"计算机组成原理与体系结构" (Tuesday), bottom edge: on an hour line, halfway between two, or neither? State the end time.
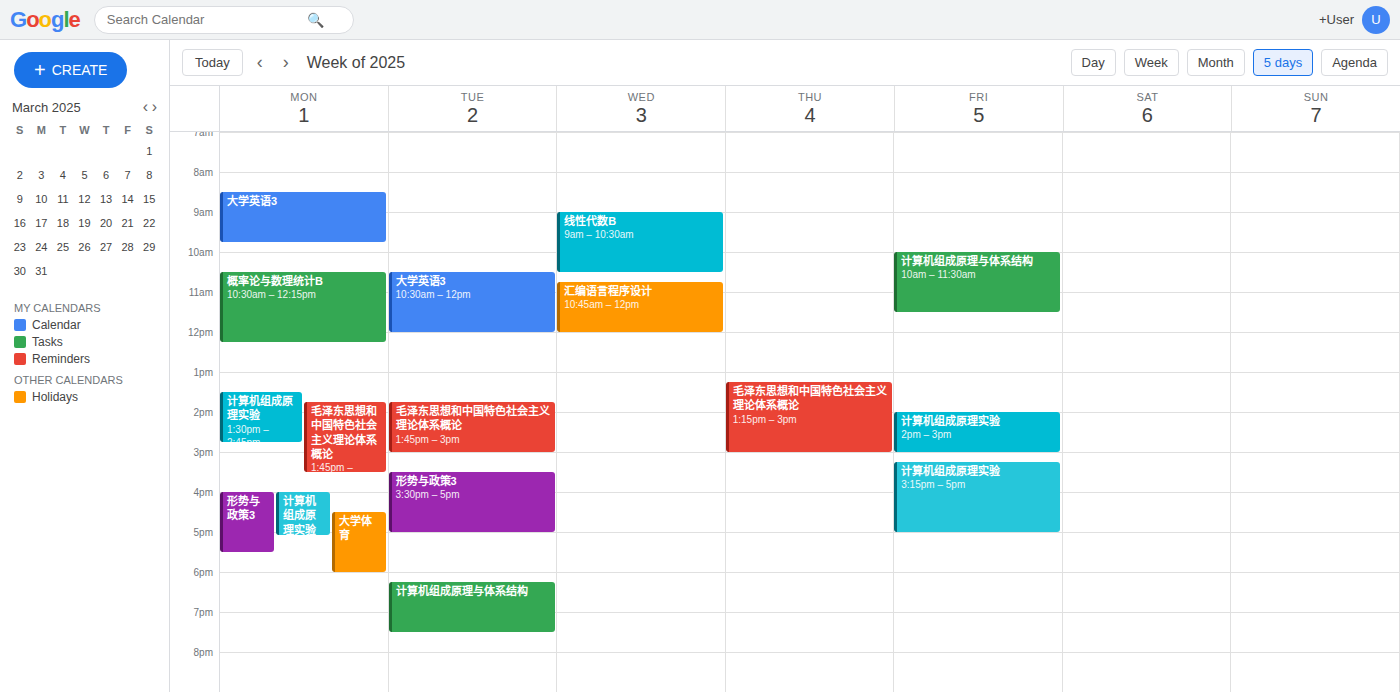
19:30 -- halfway between the 19:00 and 20:00 lines.